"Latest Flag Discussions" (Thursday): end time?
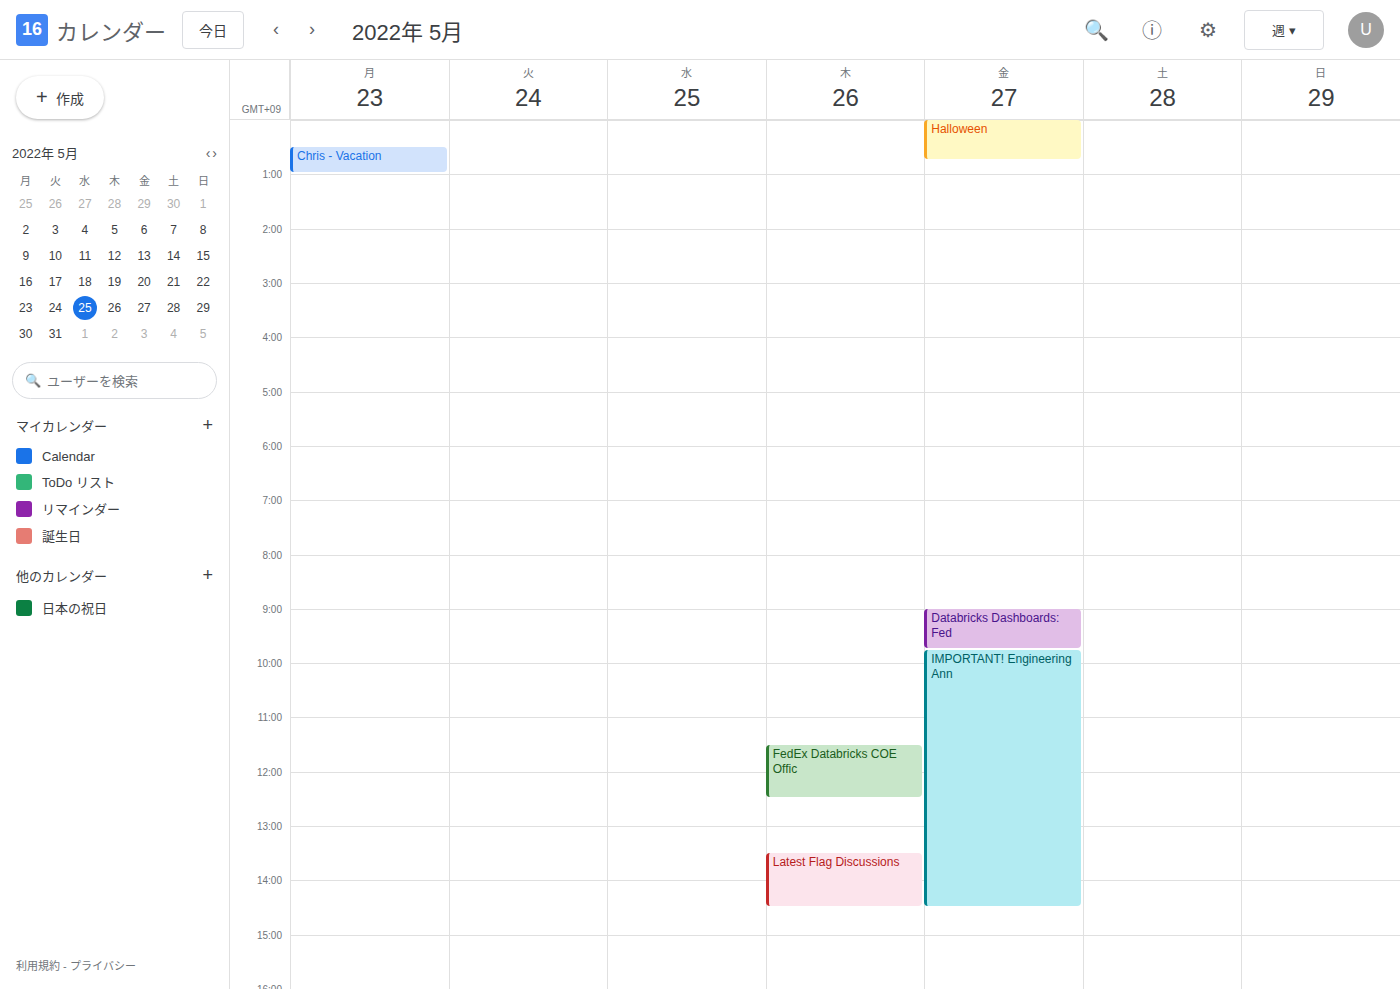
2:30 PM